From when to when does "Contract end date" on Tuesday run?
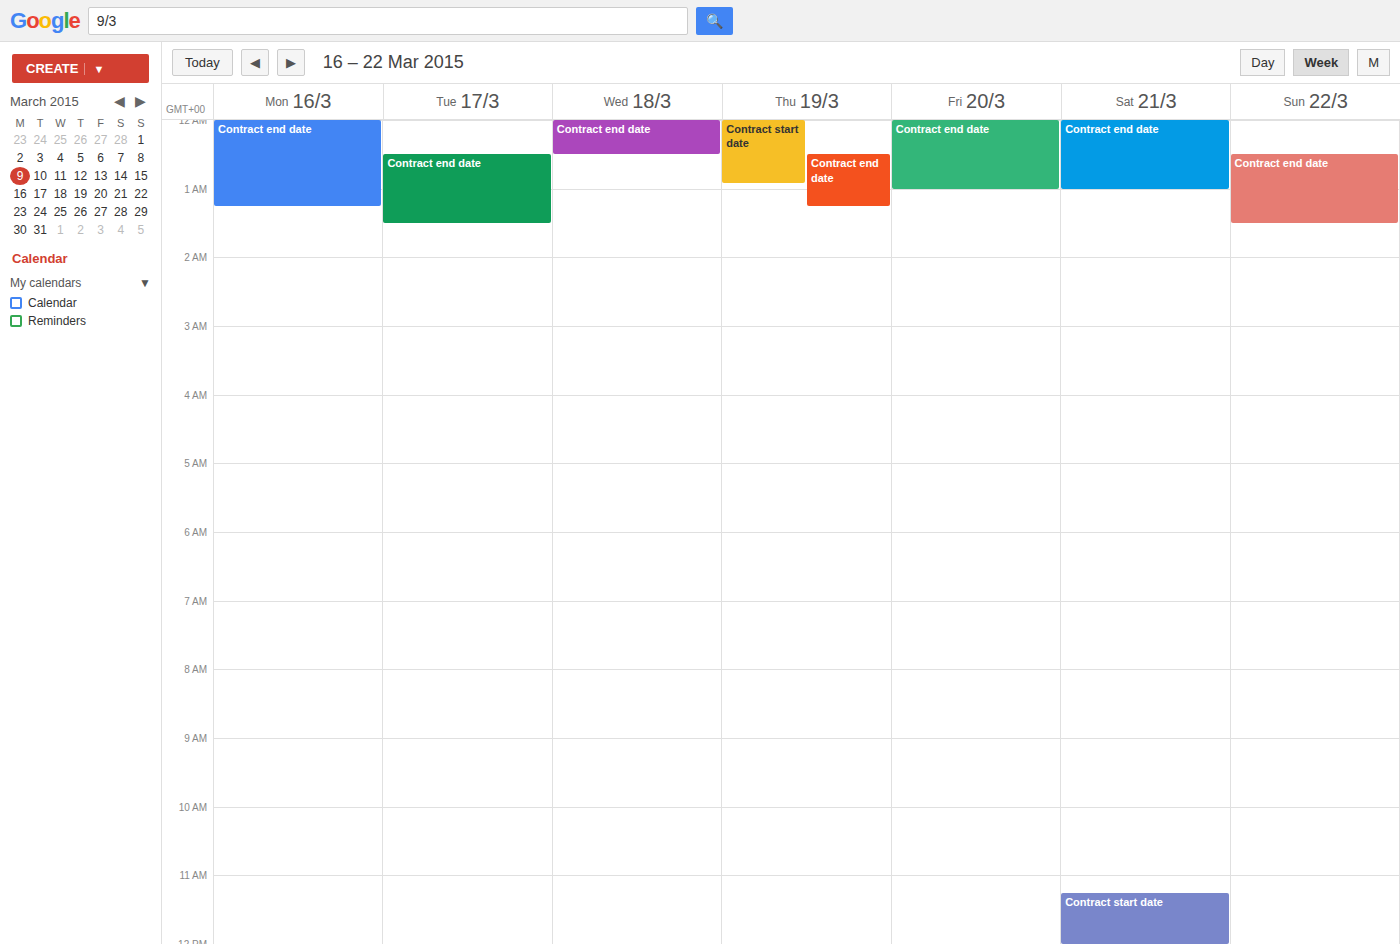
12:30 AM to 1:30 AM